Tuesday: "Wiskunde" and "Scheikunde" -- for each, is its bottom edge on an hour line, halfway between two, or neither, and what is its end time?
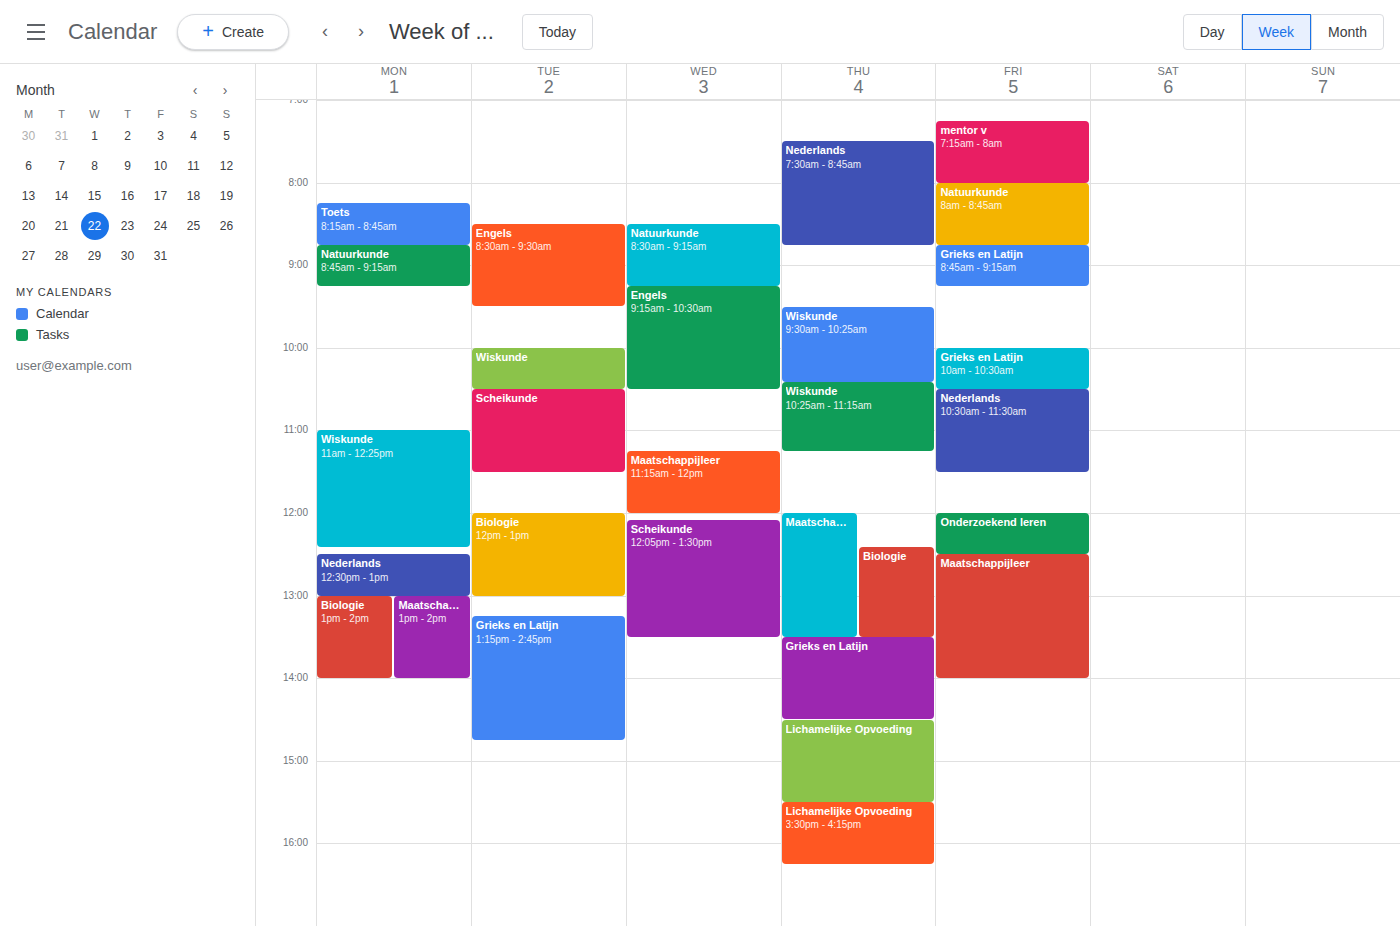
"Wiskunde": 10:30 AM, halfway between the 10 AM and 11 AM lines. "Scheikunde": 11:30 AM, halfway between the 11 AM and 12 PM lines.